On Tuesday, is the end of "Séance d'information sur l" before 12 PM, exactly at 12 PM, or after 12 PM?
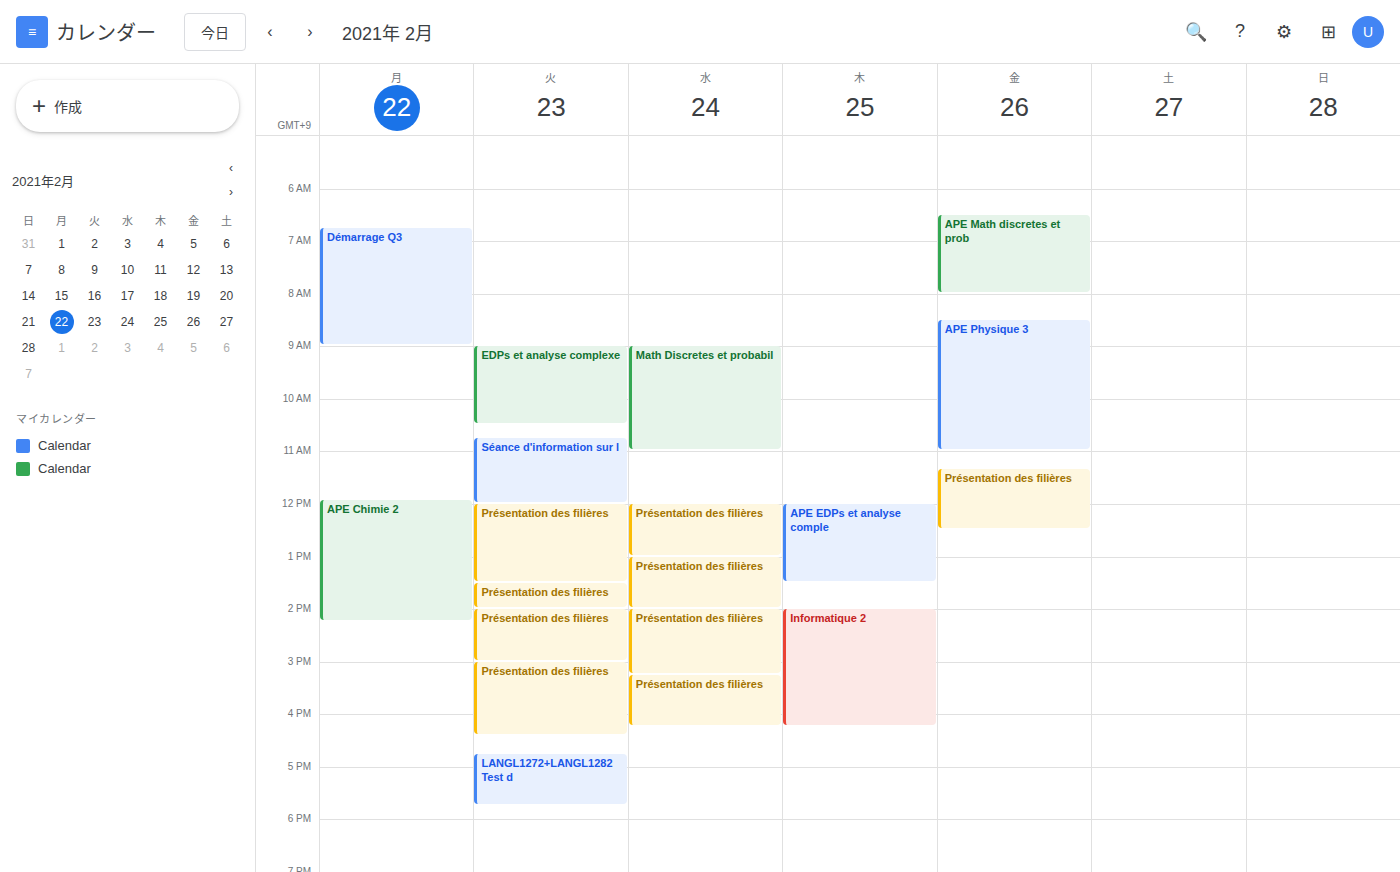
12:00 PM -- exactly at 12 PM, on the 12 PM line.